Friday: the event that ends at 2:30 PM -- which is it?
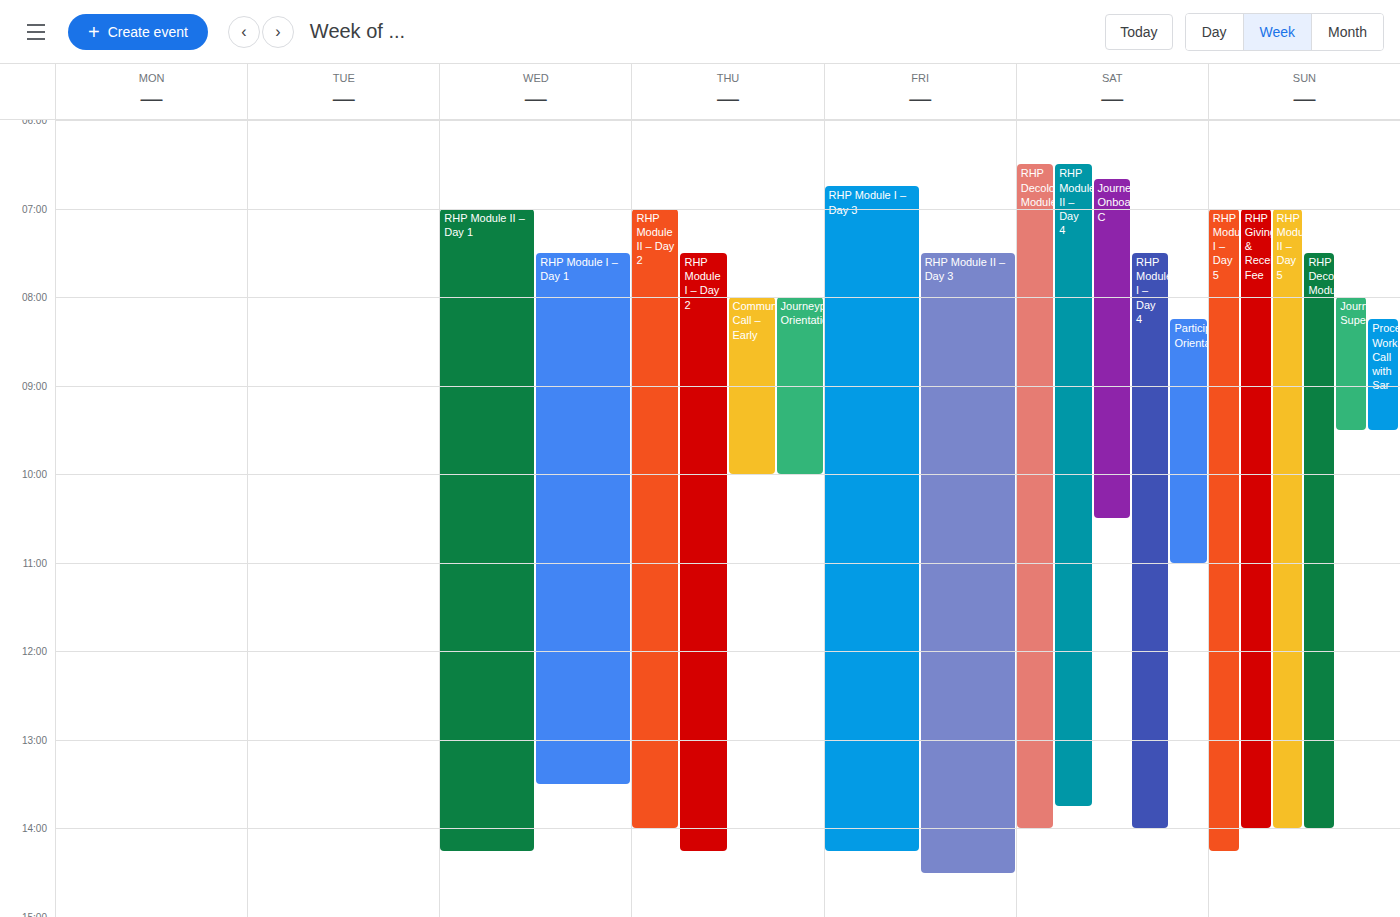
"RHP Module II – Day 3"